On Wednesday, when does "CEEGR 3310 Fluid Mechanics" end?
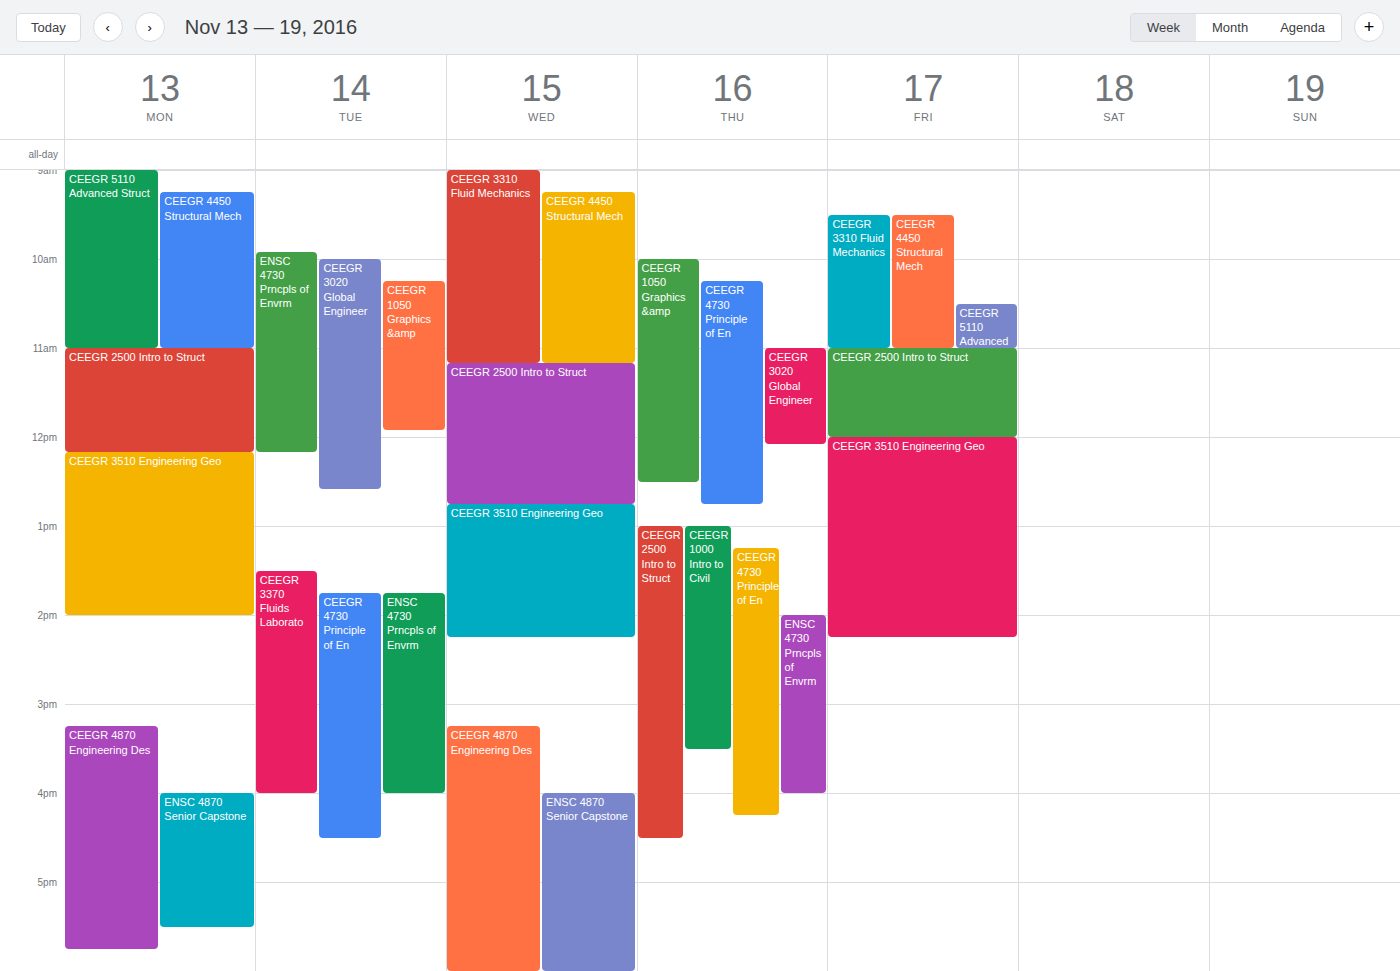
11:10 AM